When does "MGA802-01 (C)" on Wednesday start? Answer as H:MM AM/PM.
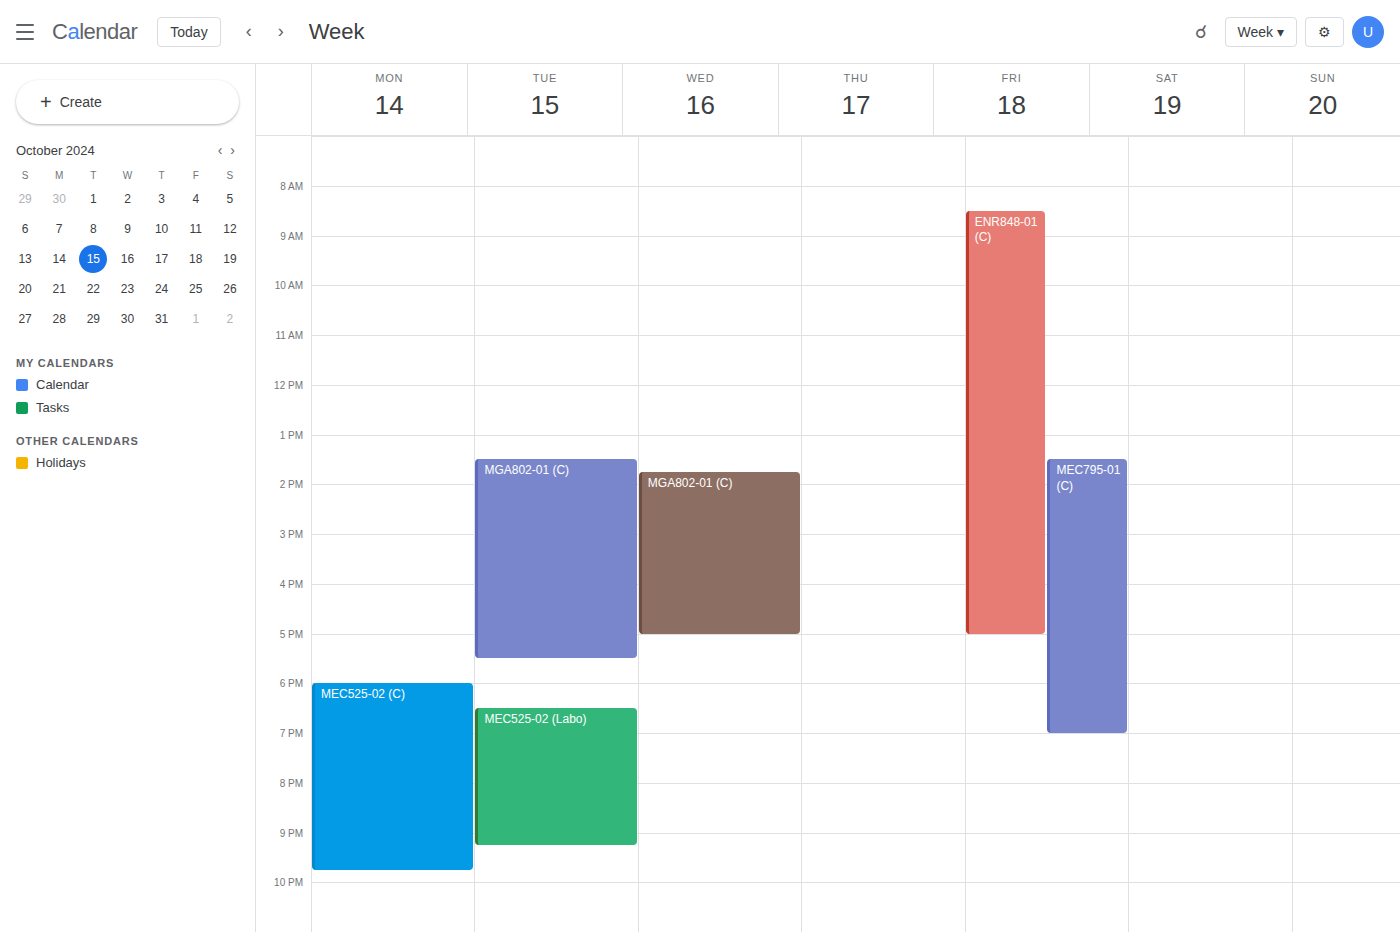
1:45 PM